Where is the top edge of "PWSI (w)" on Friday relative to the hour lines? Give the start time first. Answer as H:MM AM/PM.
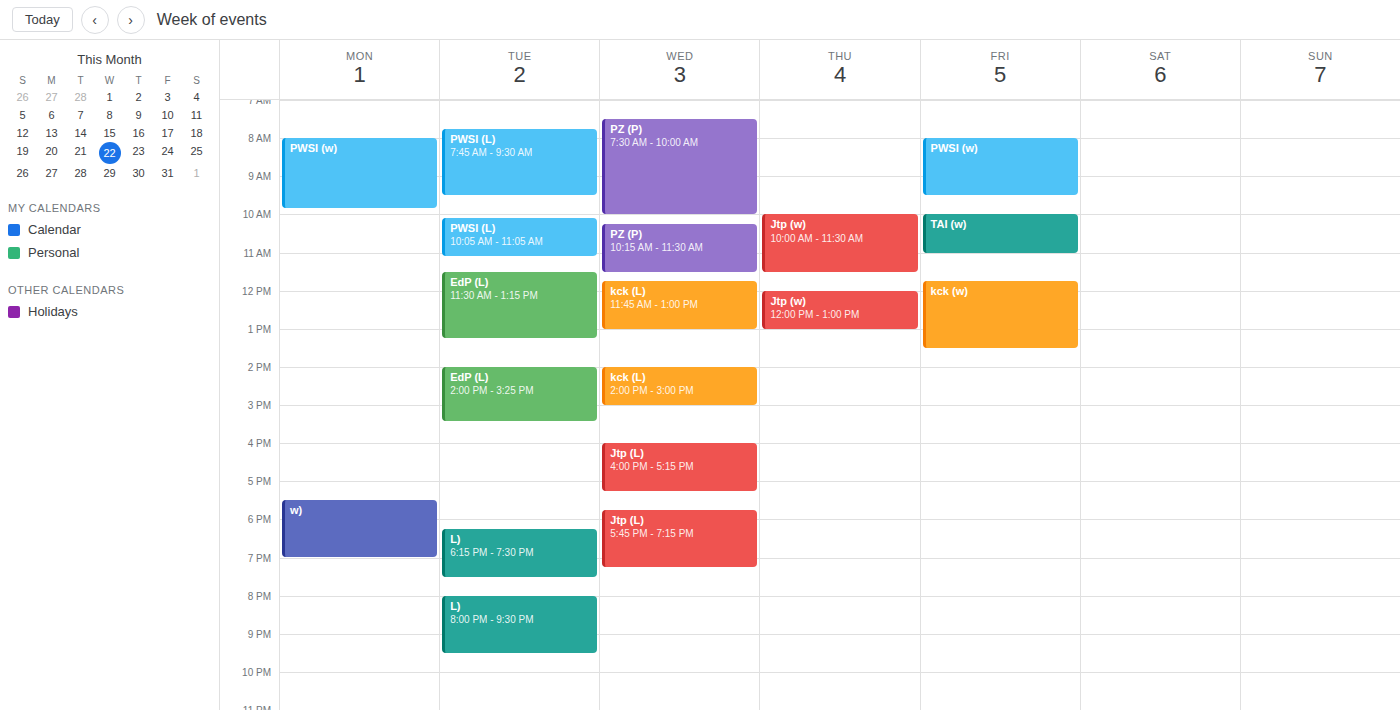
8:00 AM -- exactly on the 8 AM line.